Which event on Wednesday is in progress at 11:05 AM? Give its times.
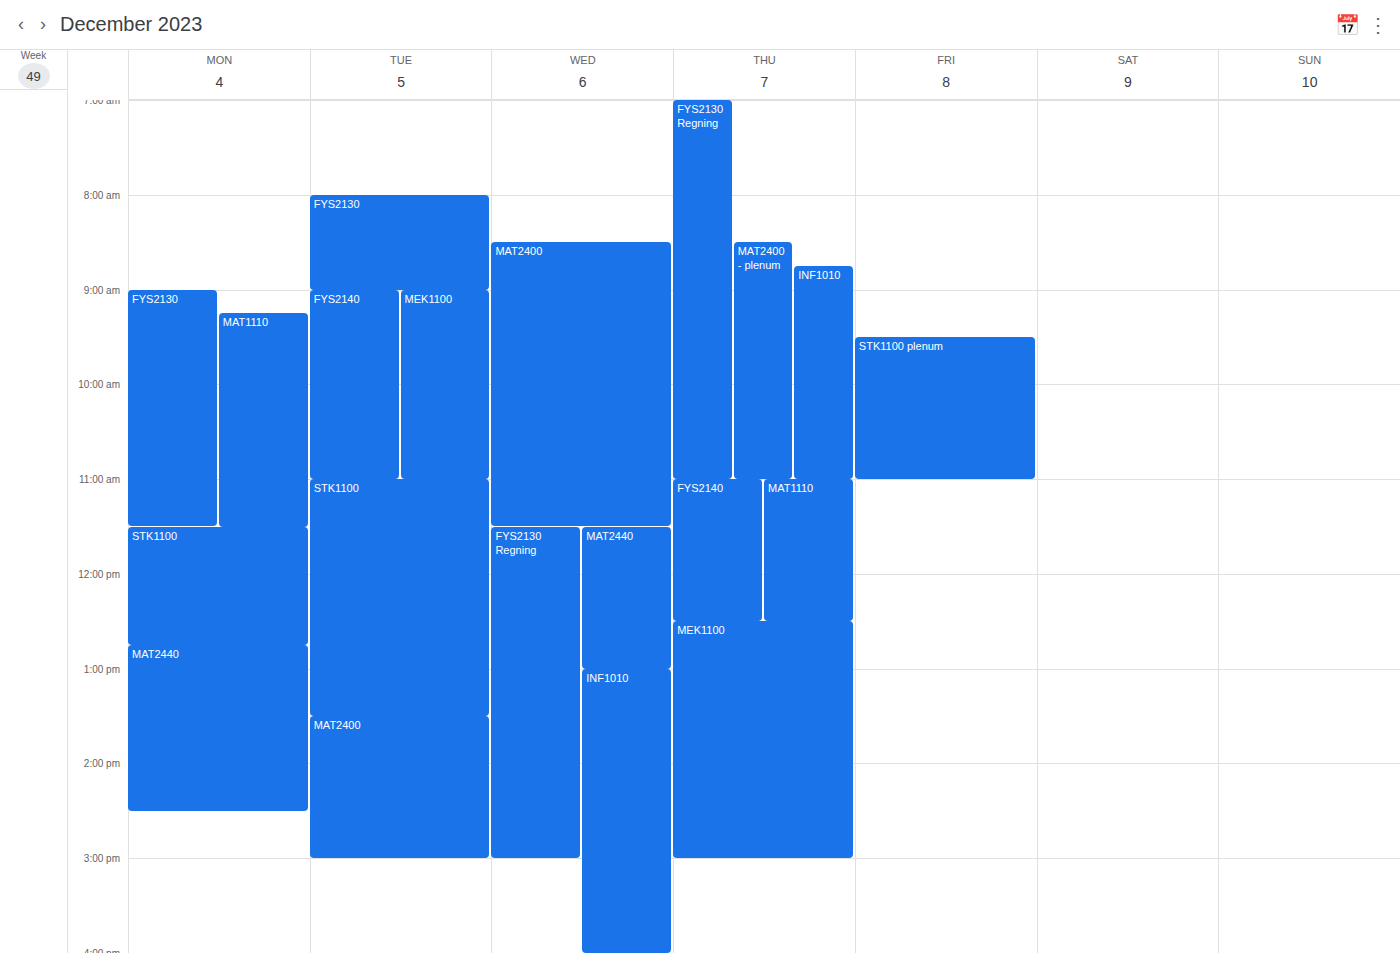
"MAT2400", 8:30 AM to 11:30 AM